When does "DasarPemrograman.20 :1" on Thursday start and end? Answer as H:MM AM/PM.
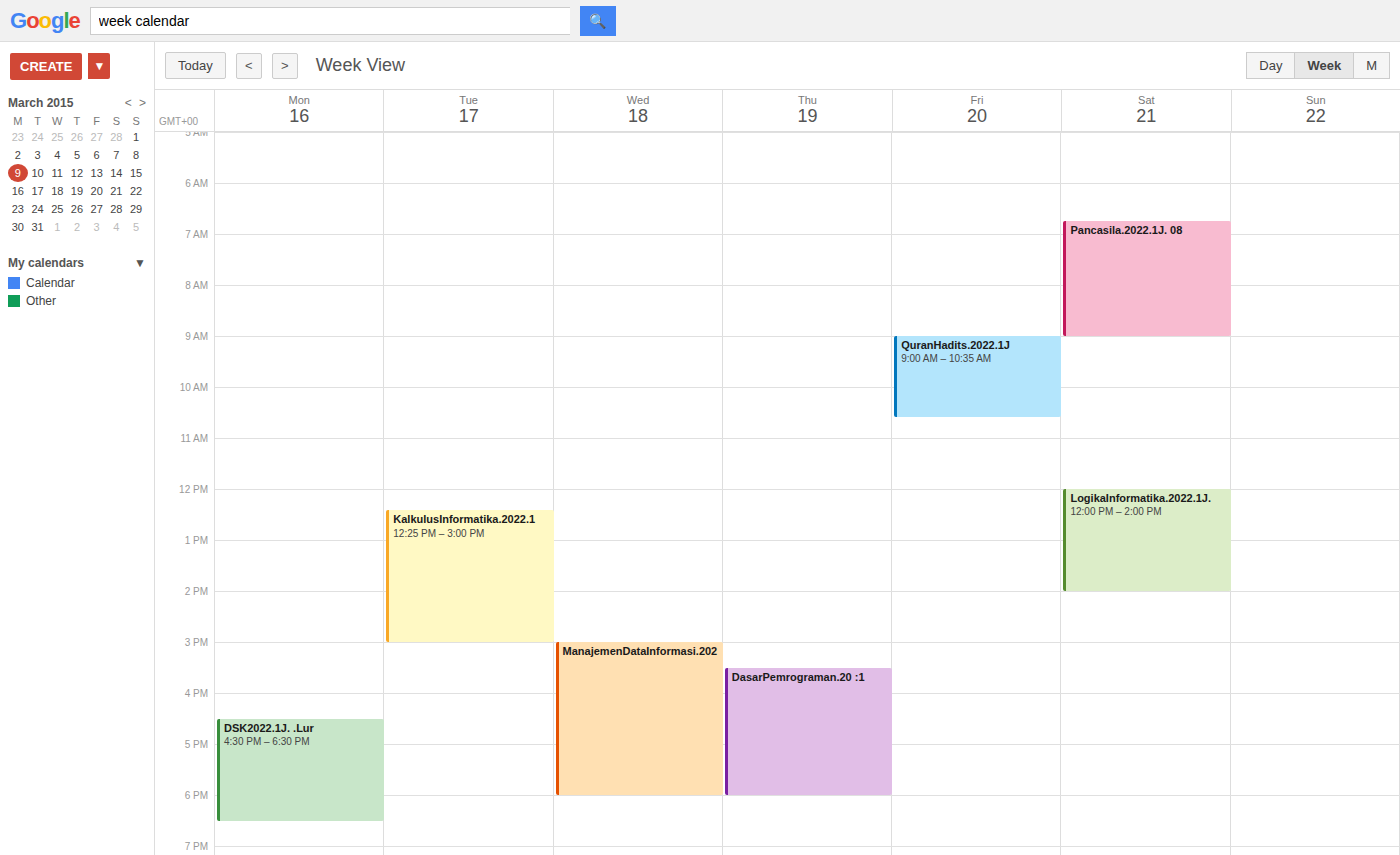
3:30 PM to 6:00 PM